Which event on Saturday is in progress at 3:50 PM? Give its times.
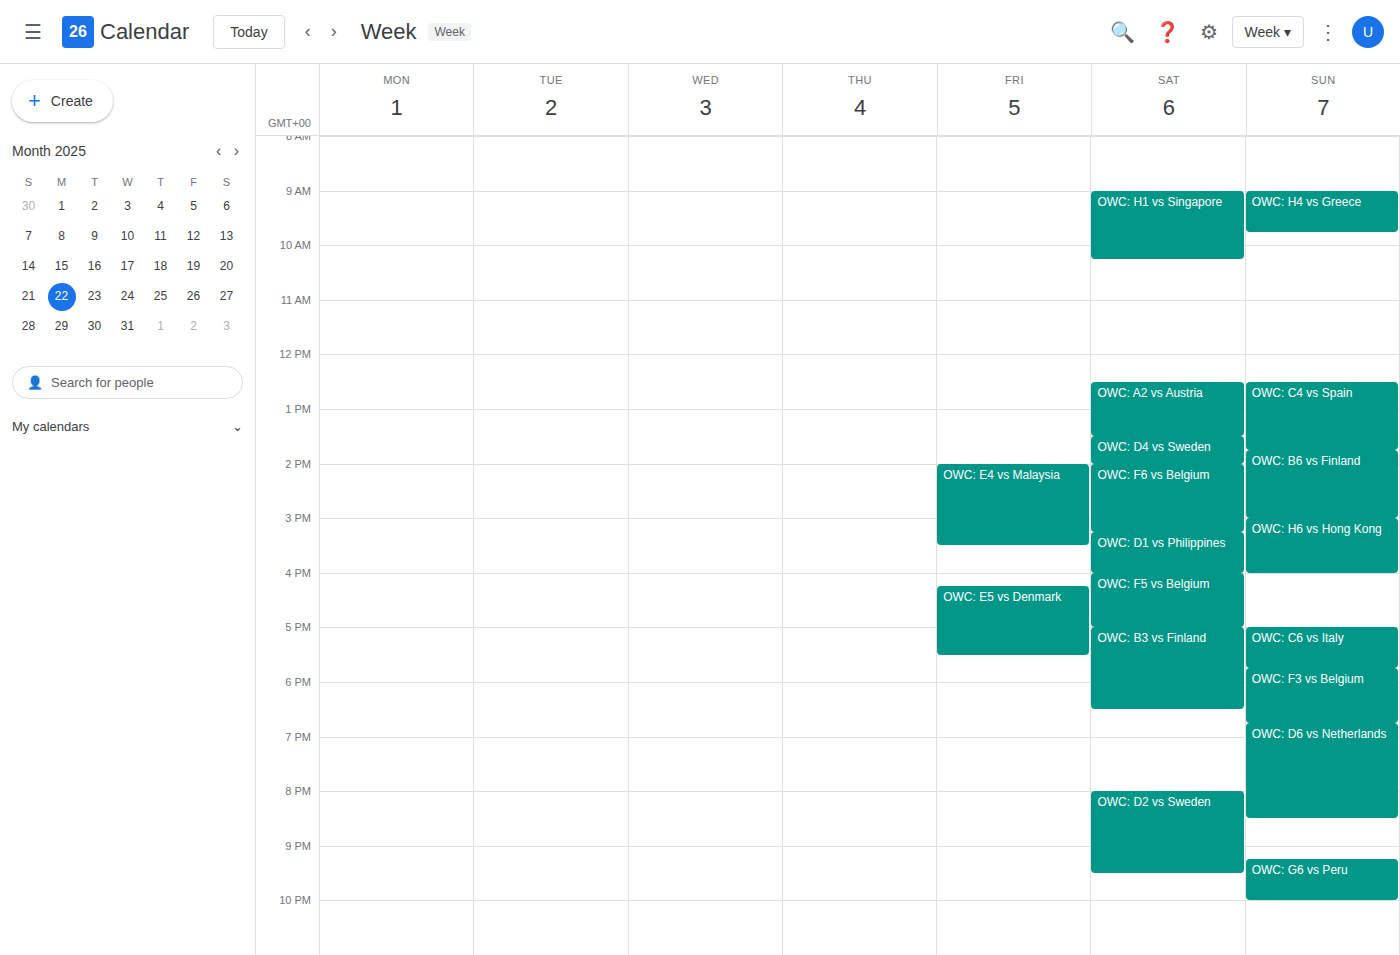
"OWC: D1 vs Philippines", 3:15 PM to 4:00 PM